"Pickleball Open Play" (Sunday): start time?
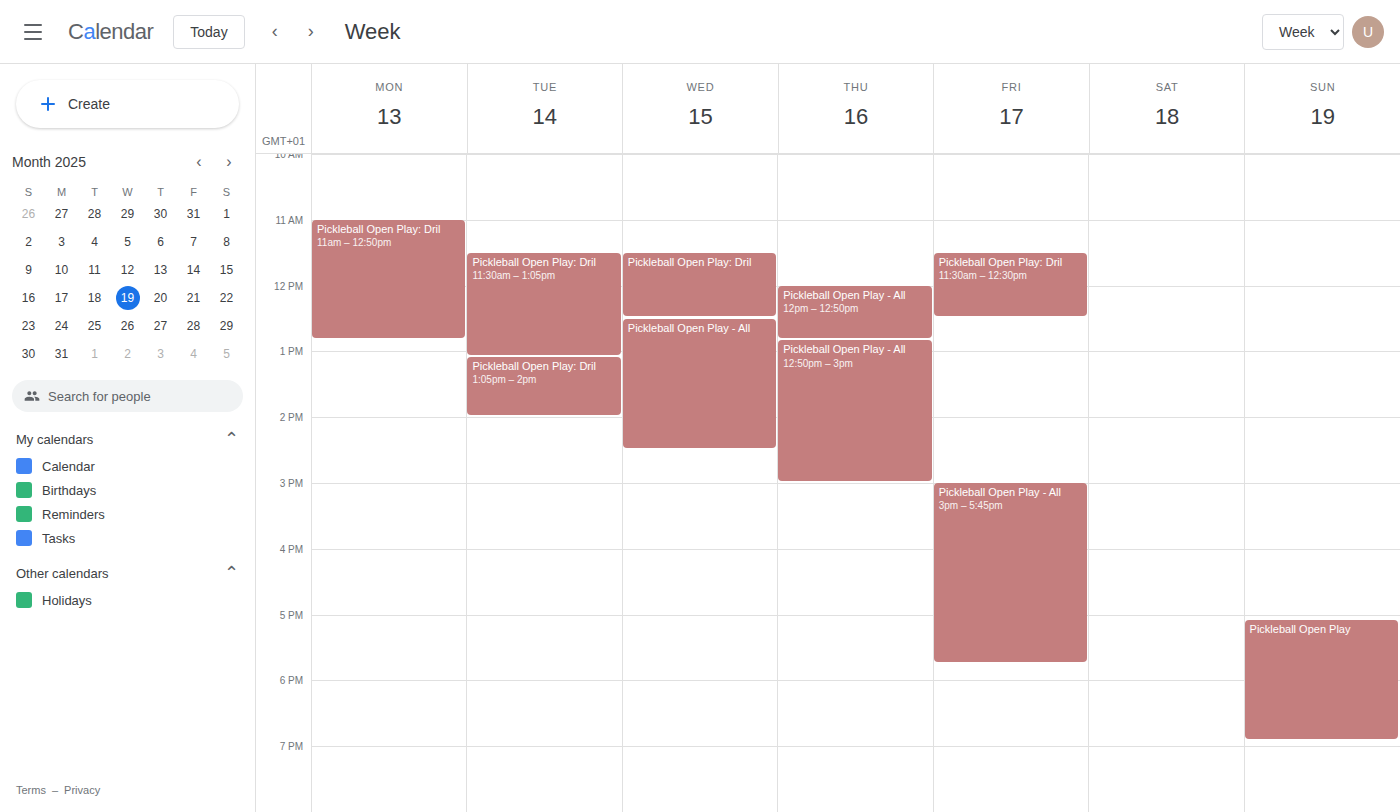
5:05 PM